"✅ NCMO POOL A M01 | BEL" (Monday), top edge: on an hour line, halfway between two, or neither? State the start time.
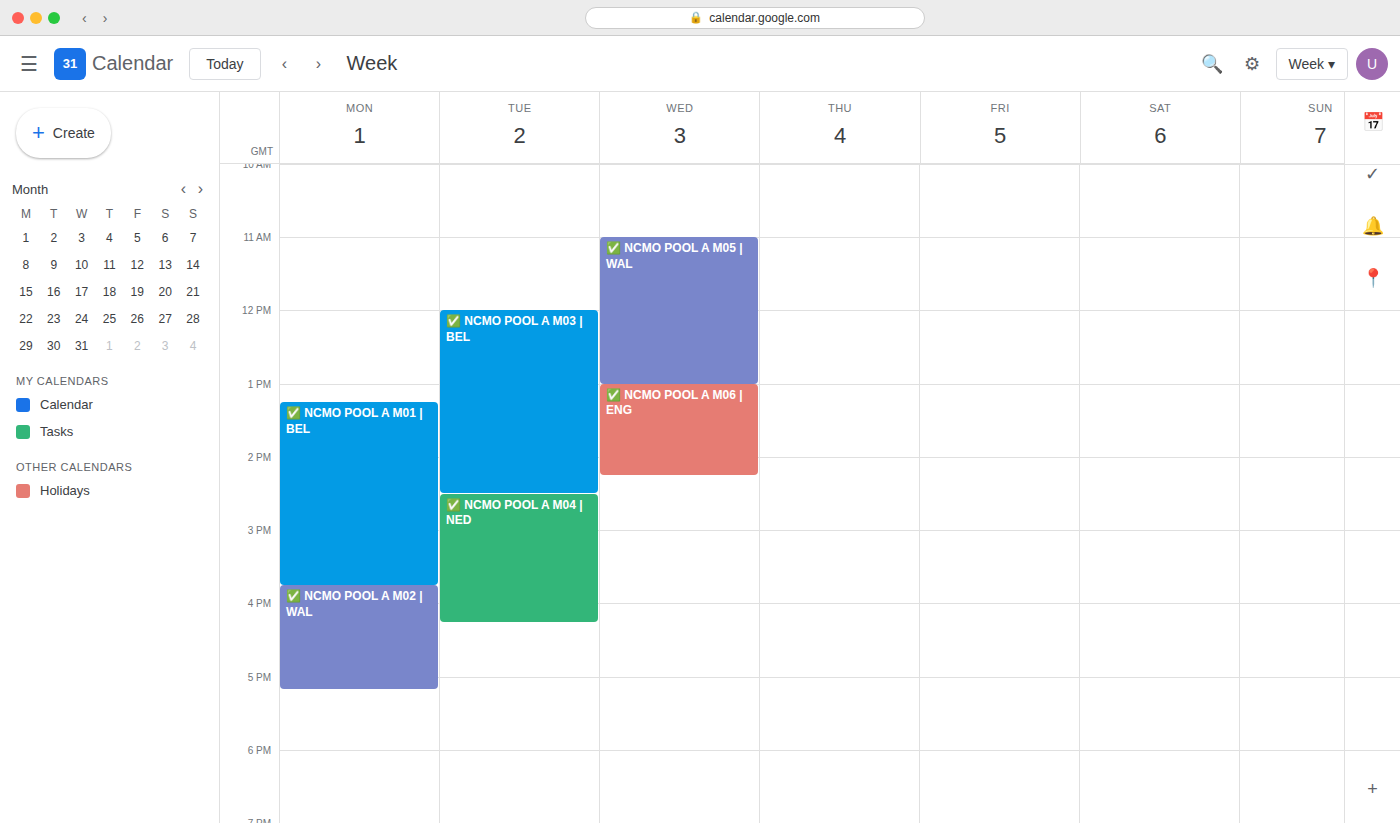
13:15 -- neither: a quarter of the way from the 13:00 line to the 14:00 line.